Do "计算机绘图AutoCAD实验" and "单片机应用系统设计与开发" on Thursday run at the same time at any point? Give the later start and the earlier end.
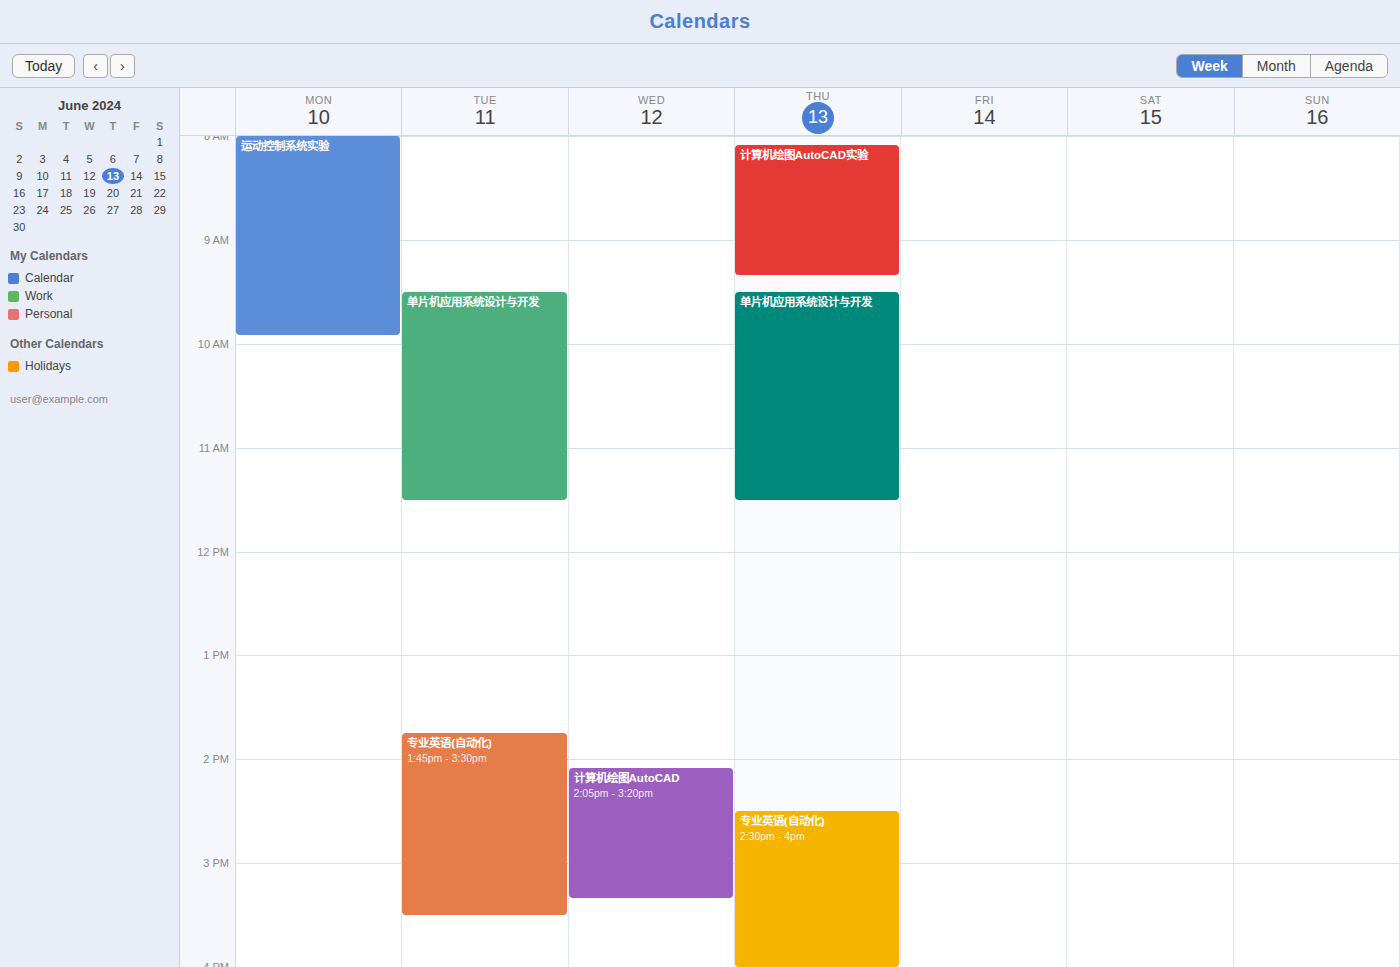
"计算机绘图AutoCAD实验" ends at 09:20 and "单片机应用系统设计与开发" starts at 09:30 -- no overlap.